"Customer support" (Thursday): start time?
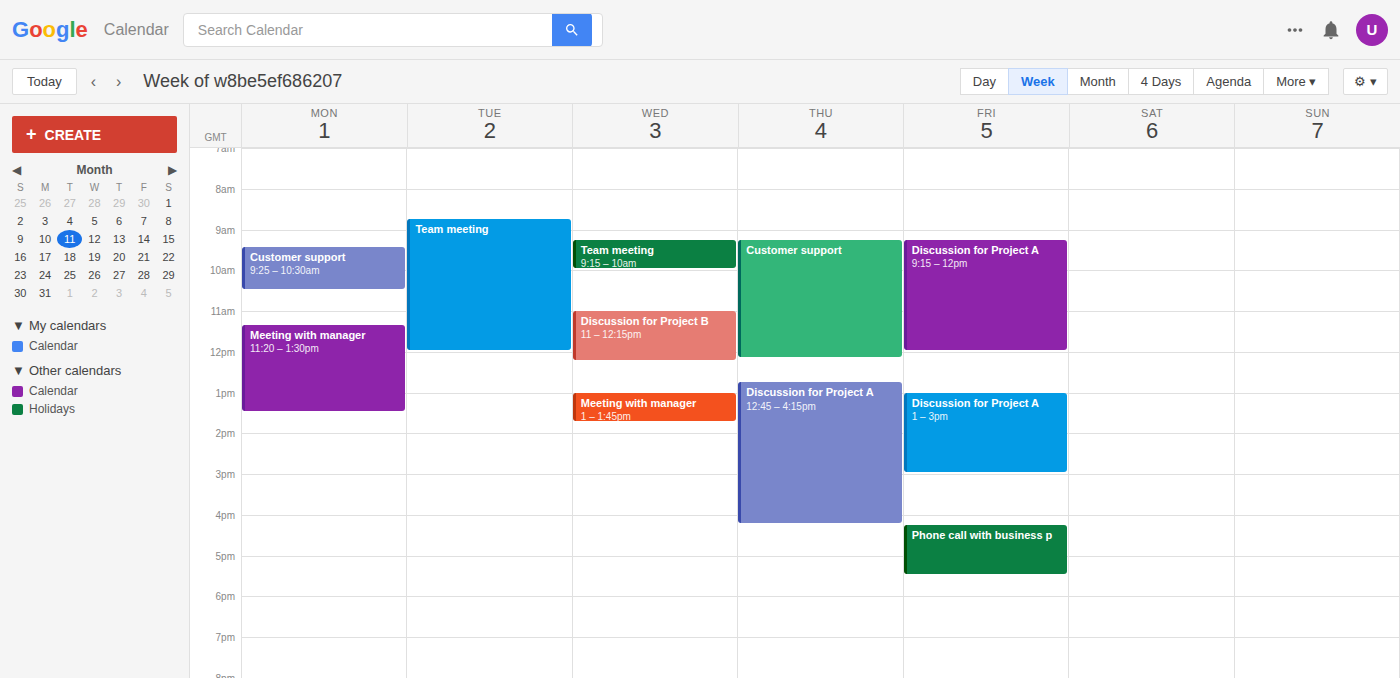
9:15 AM